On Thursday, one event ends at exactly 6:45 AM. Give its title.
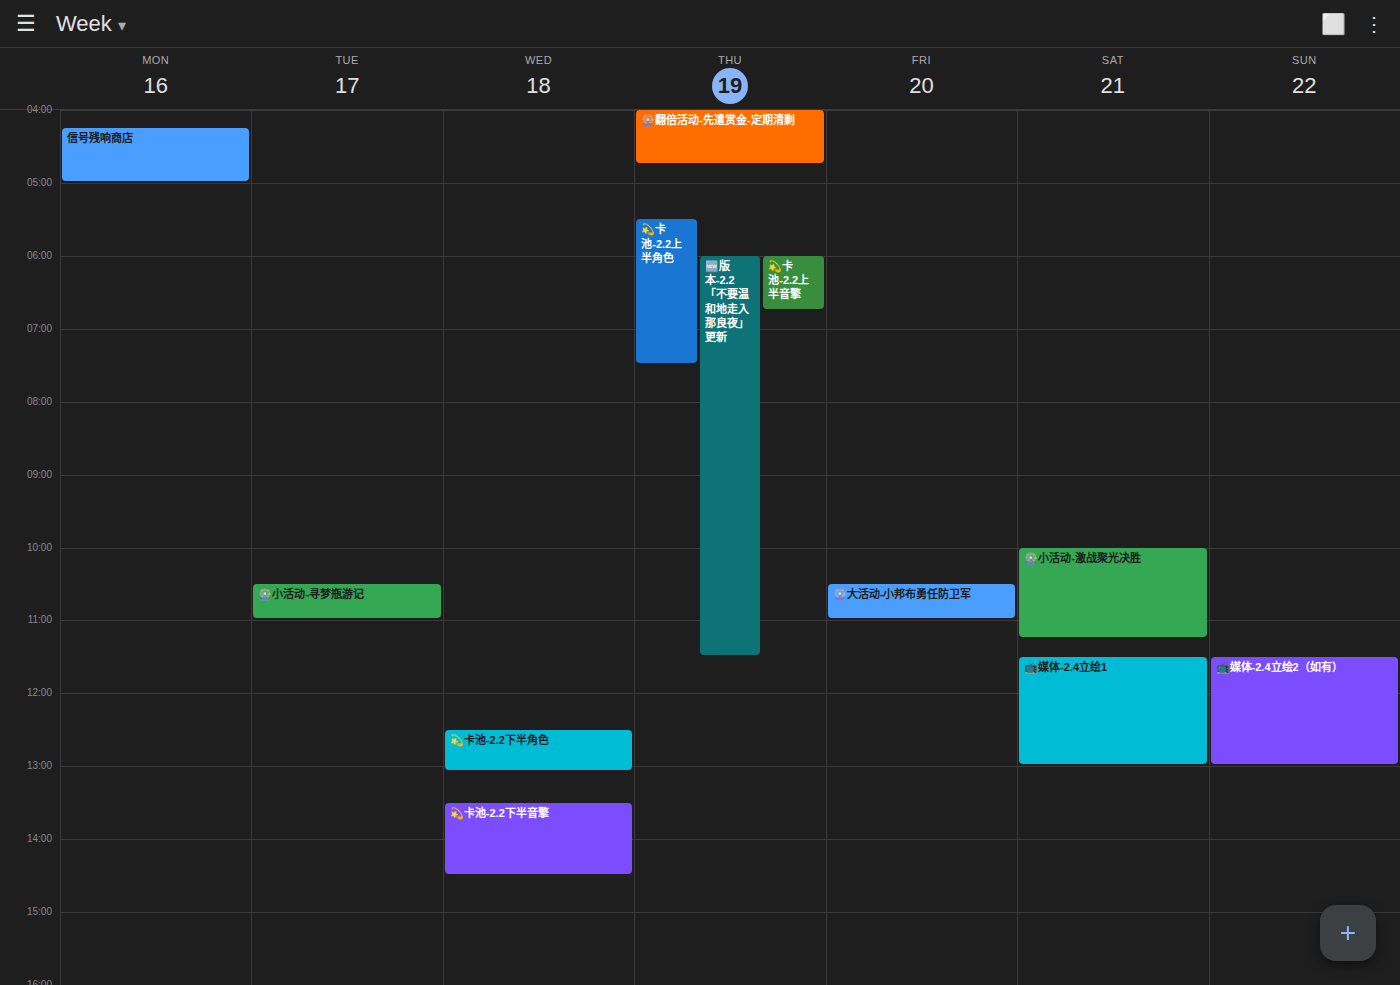
"💫卡池-2.2上半音擎"